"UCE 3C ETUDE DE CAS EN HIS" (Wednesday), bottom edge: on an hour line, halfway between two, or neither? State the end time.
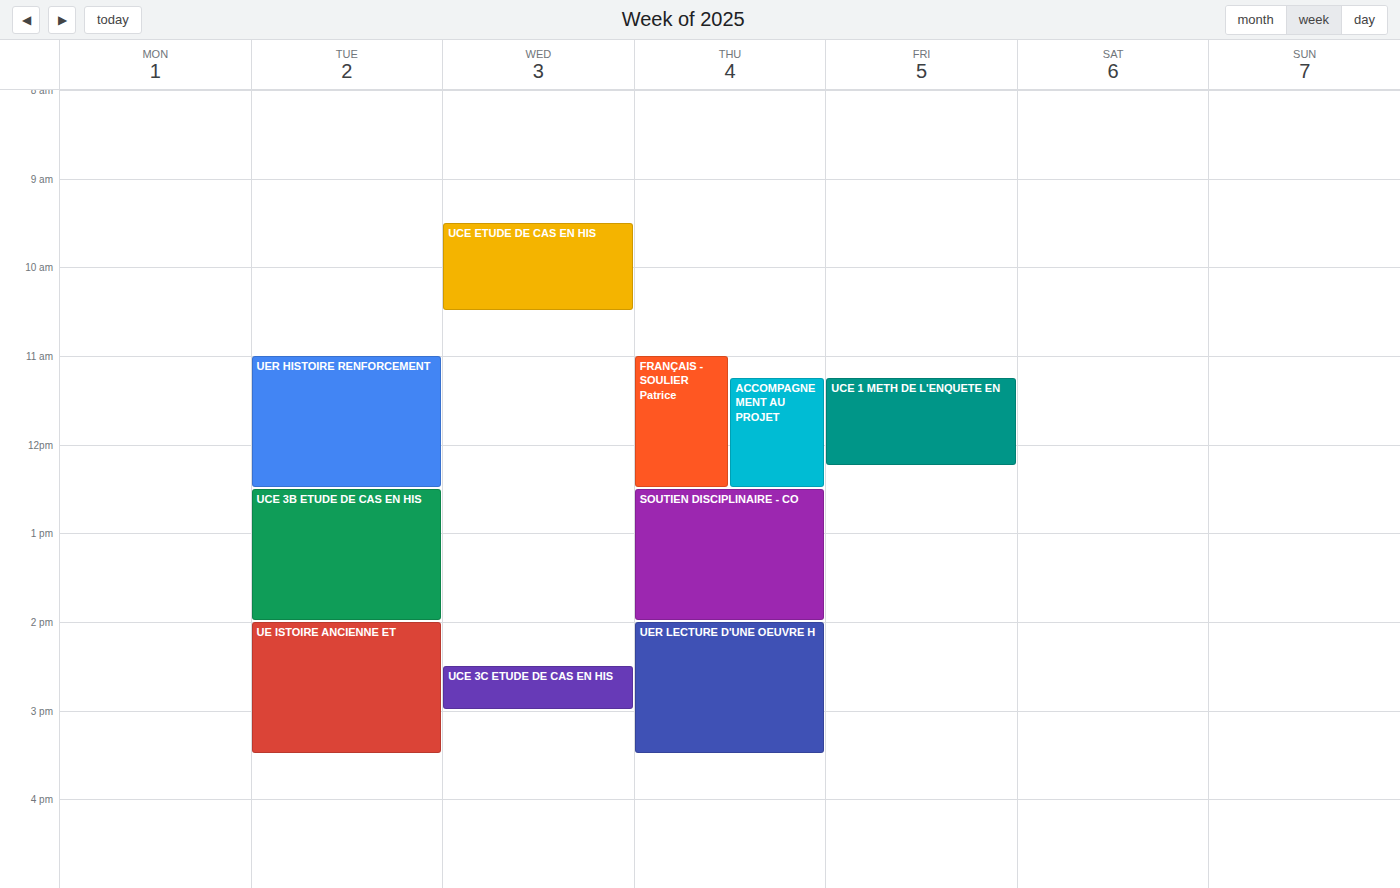
3:00 PM -- exactly on the 3 PM line.